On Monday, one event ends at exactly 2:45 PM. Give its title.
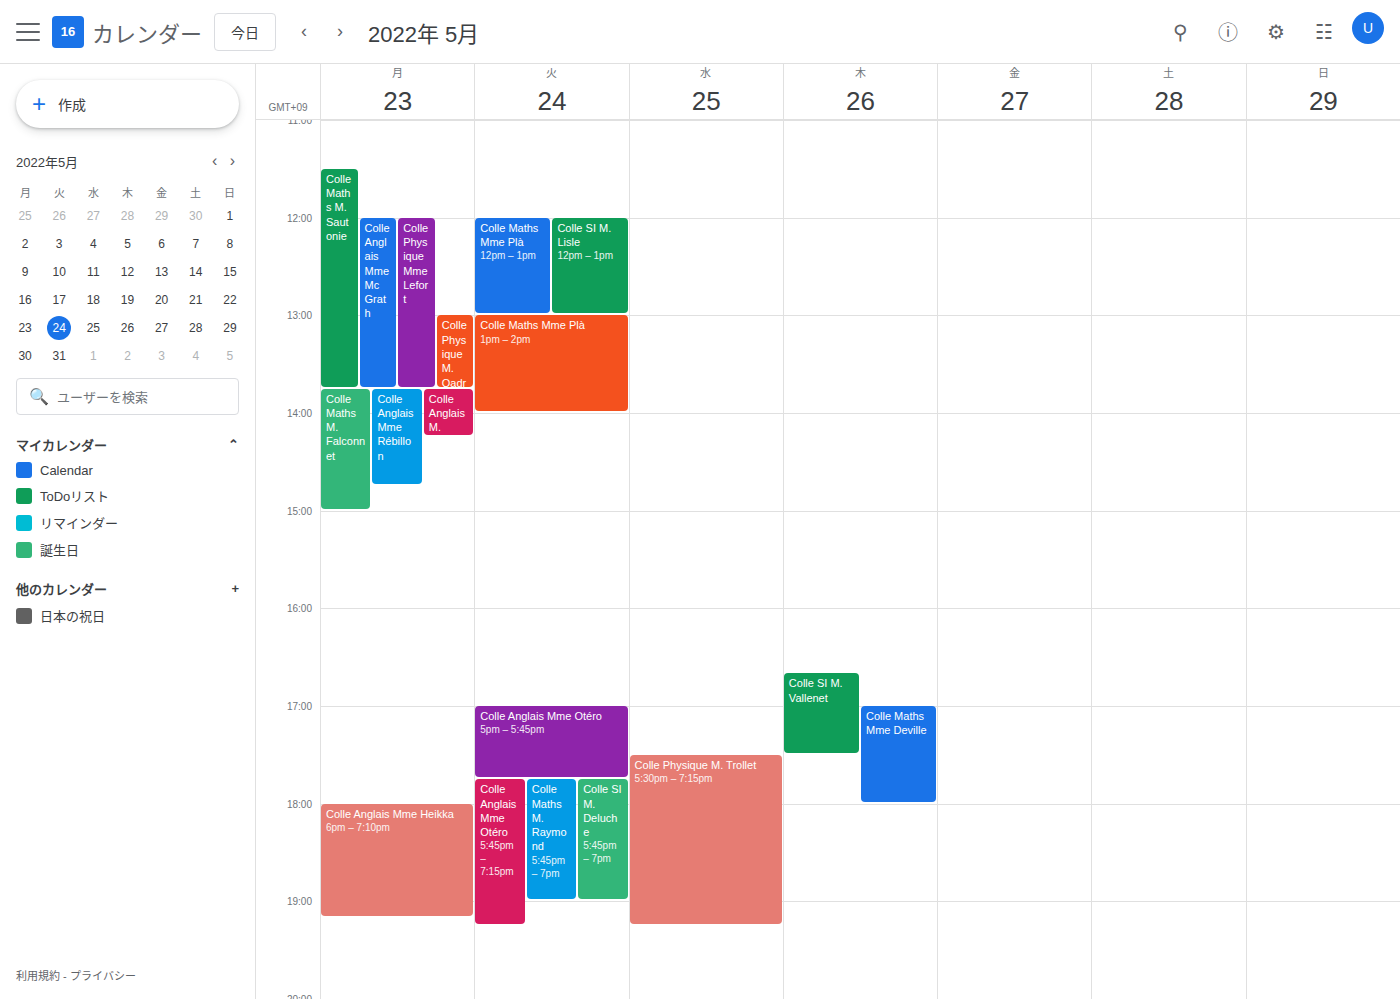
"Colle Anglais Mme Rébillon"